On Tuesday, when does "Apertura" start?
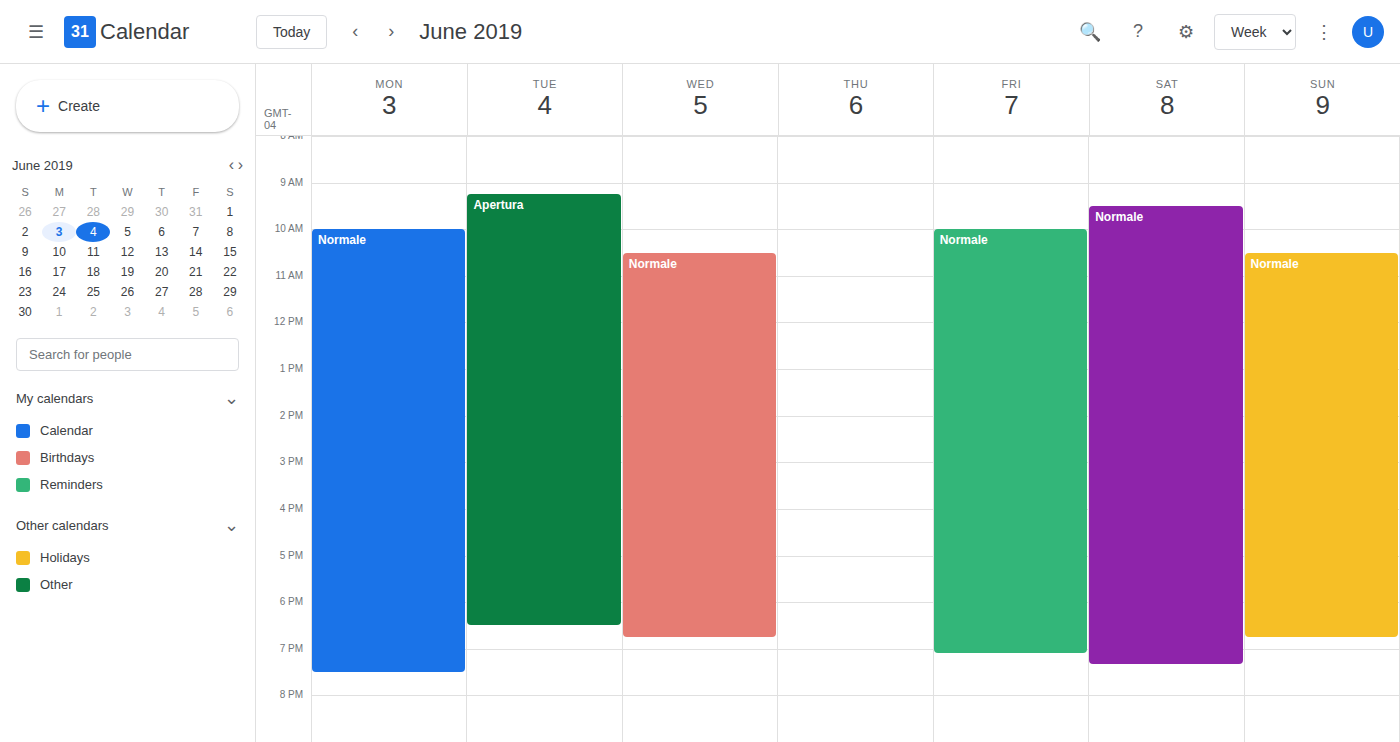
9:15 AM